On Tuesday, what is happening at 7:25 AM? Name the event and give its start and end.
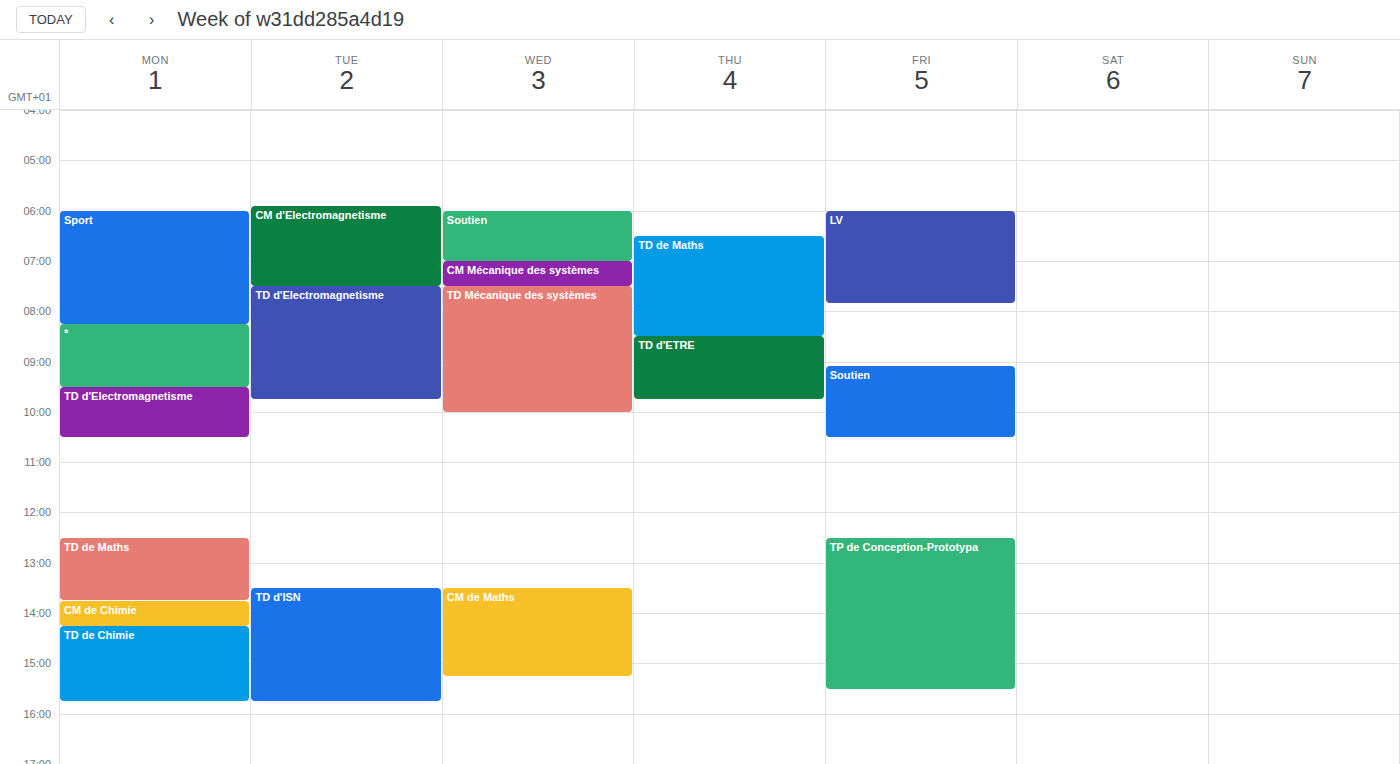
"CM d'Electromagnetisme", 5:55 AM to 7:30 AM